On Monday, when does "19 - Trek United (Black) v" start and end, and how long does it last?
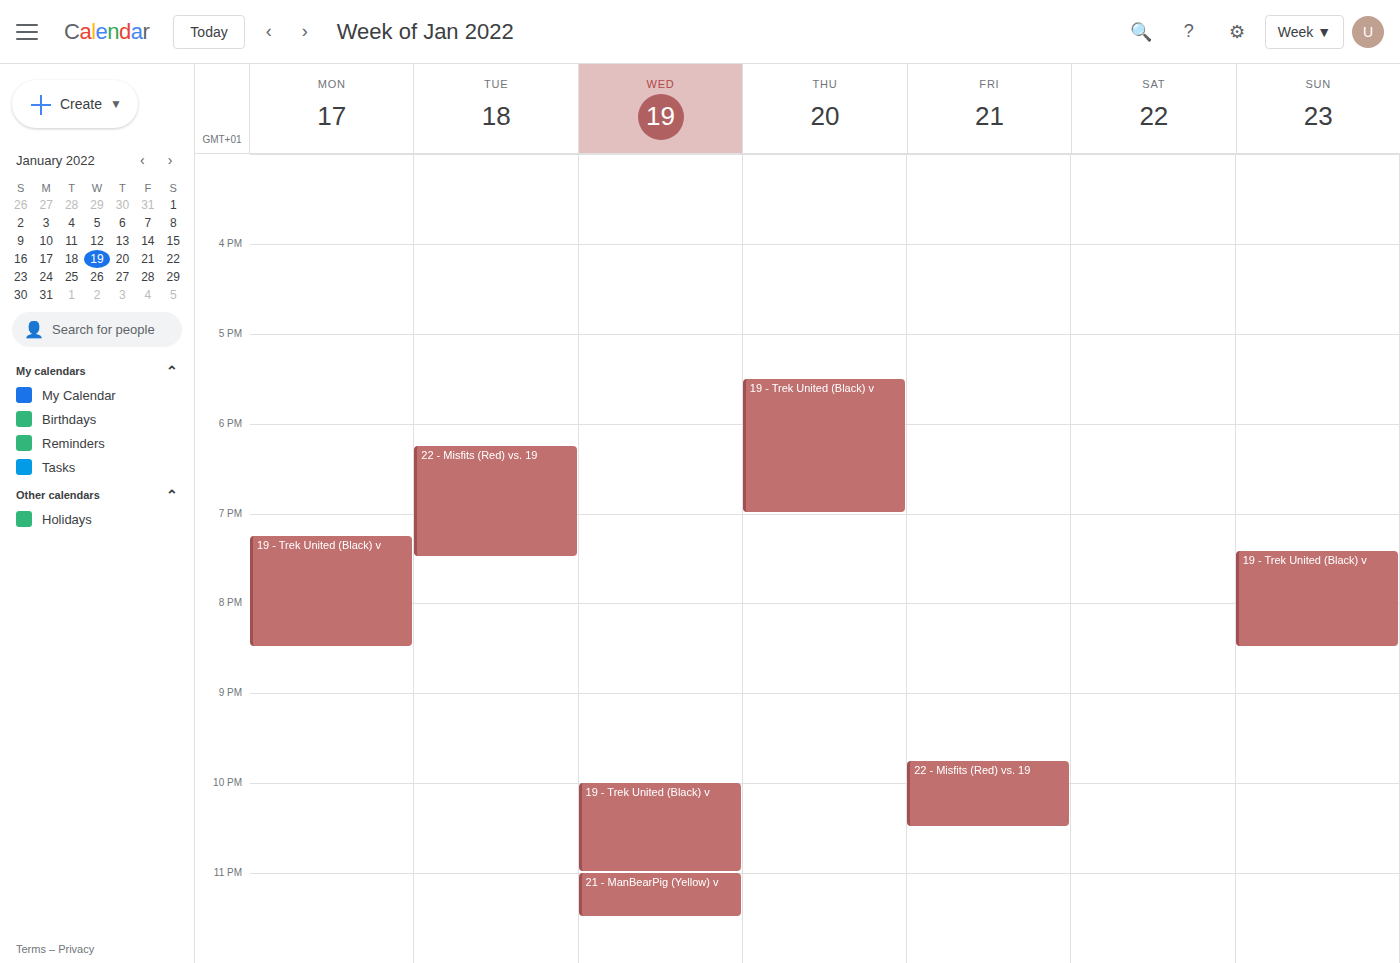
7:15 PM to 8:30 PM, 1 hour 15 minutes